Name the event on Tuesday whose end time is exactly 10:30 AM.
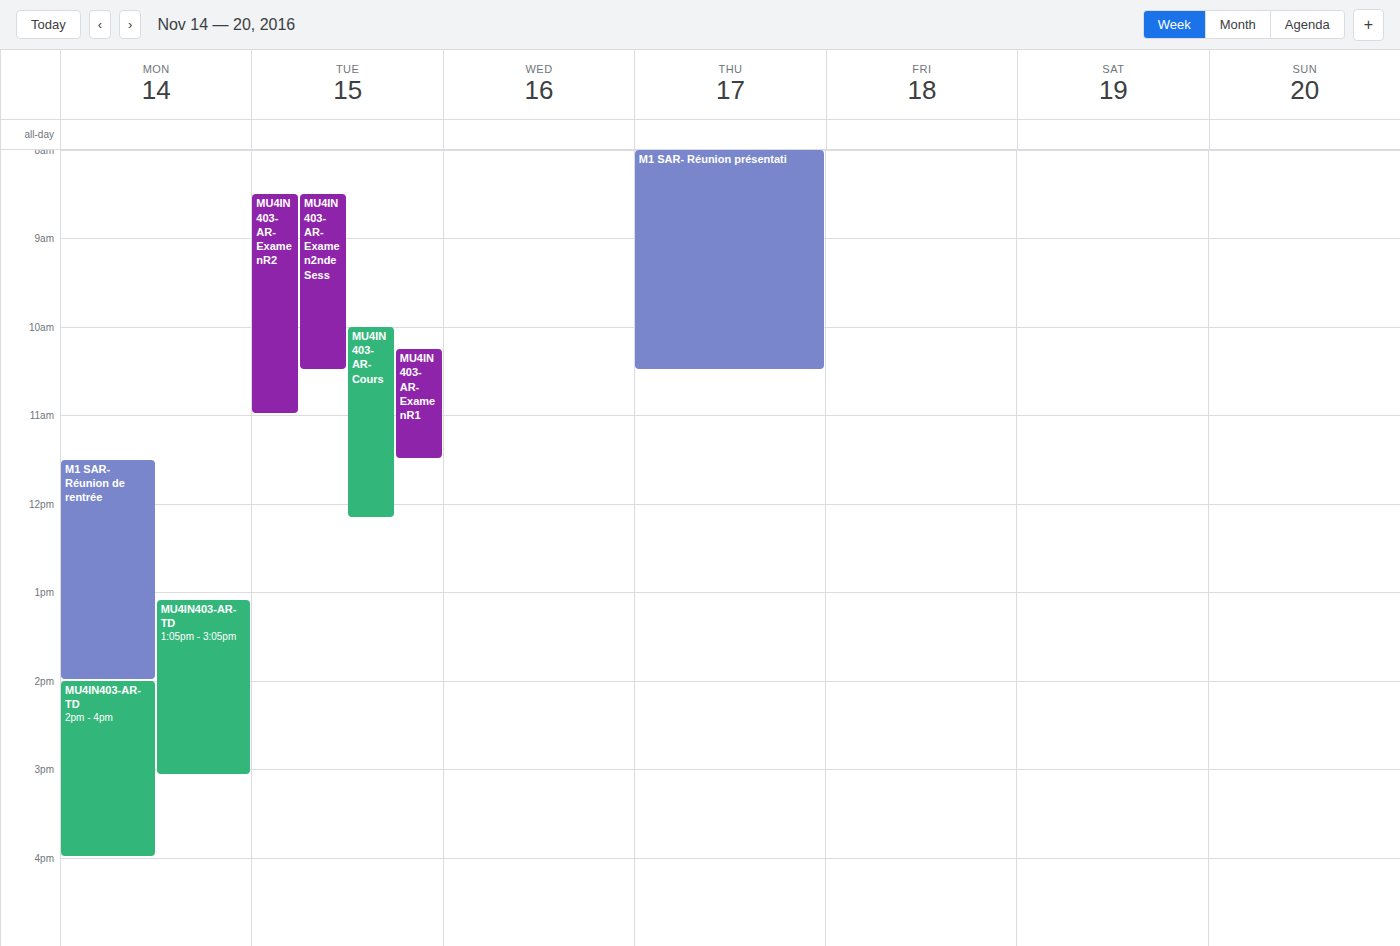
"MU4IN403-AR-Examen2ndeSess"